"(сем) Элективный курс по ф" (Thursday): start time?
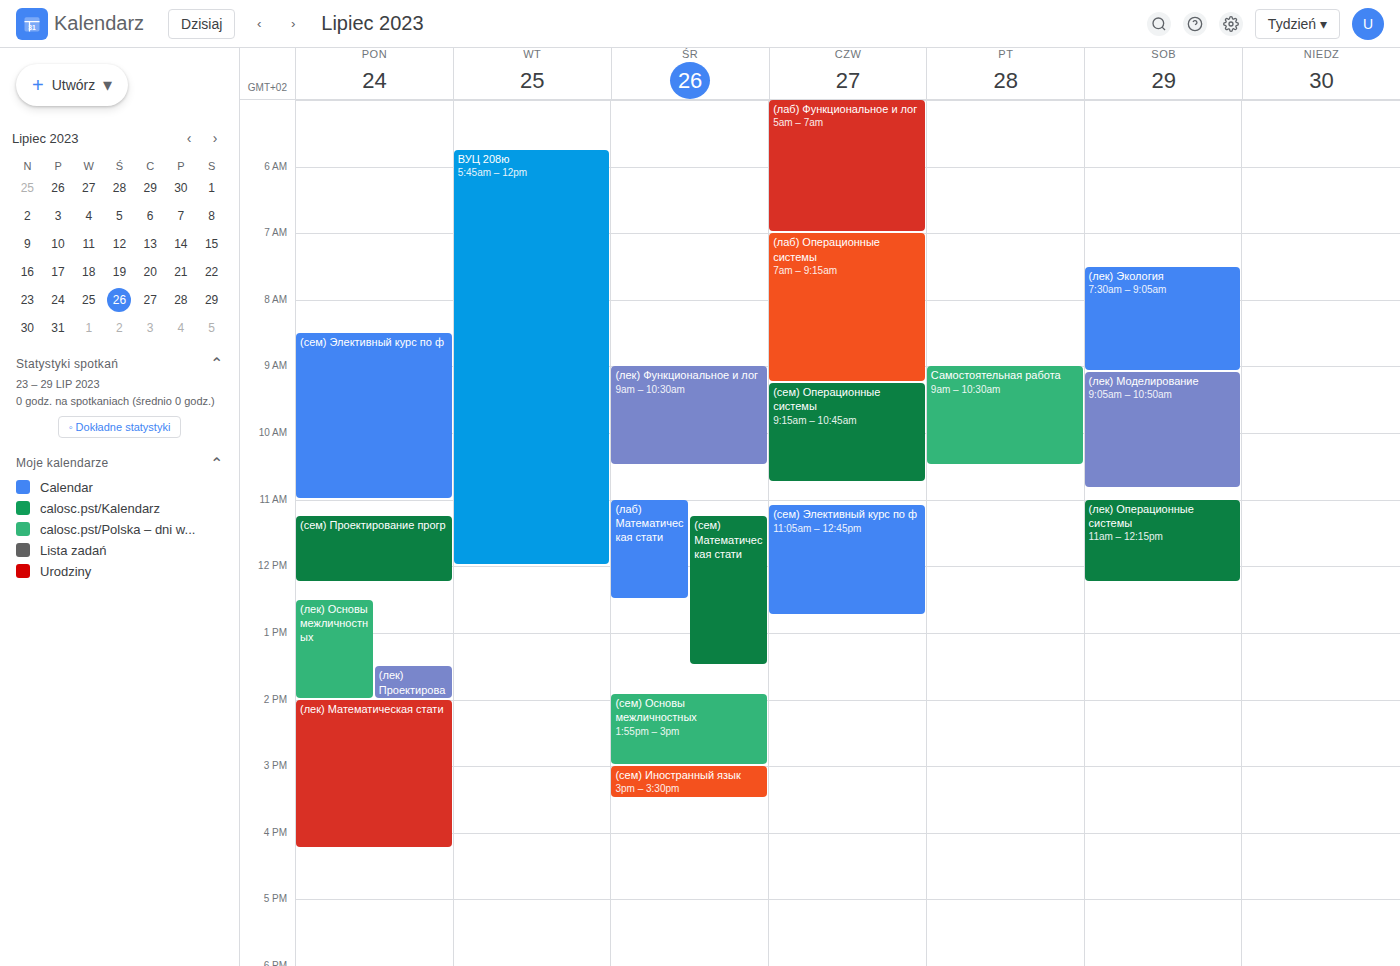
11:05 AM